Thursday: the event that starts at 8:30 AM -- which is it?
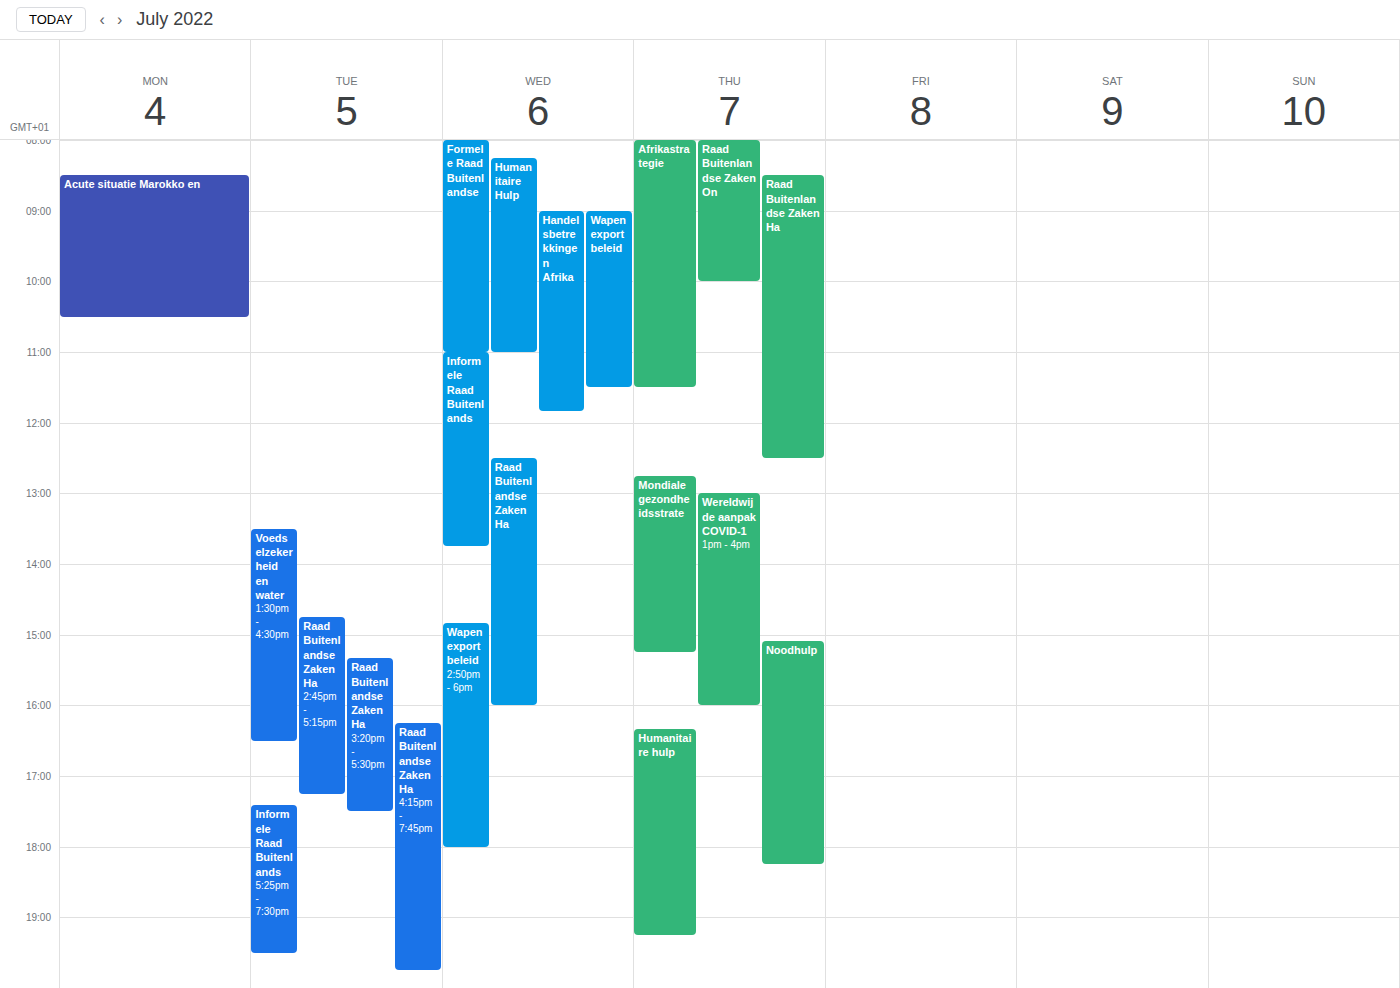
"Raad Buitenlandse Zaken Ha"